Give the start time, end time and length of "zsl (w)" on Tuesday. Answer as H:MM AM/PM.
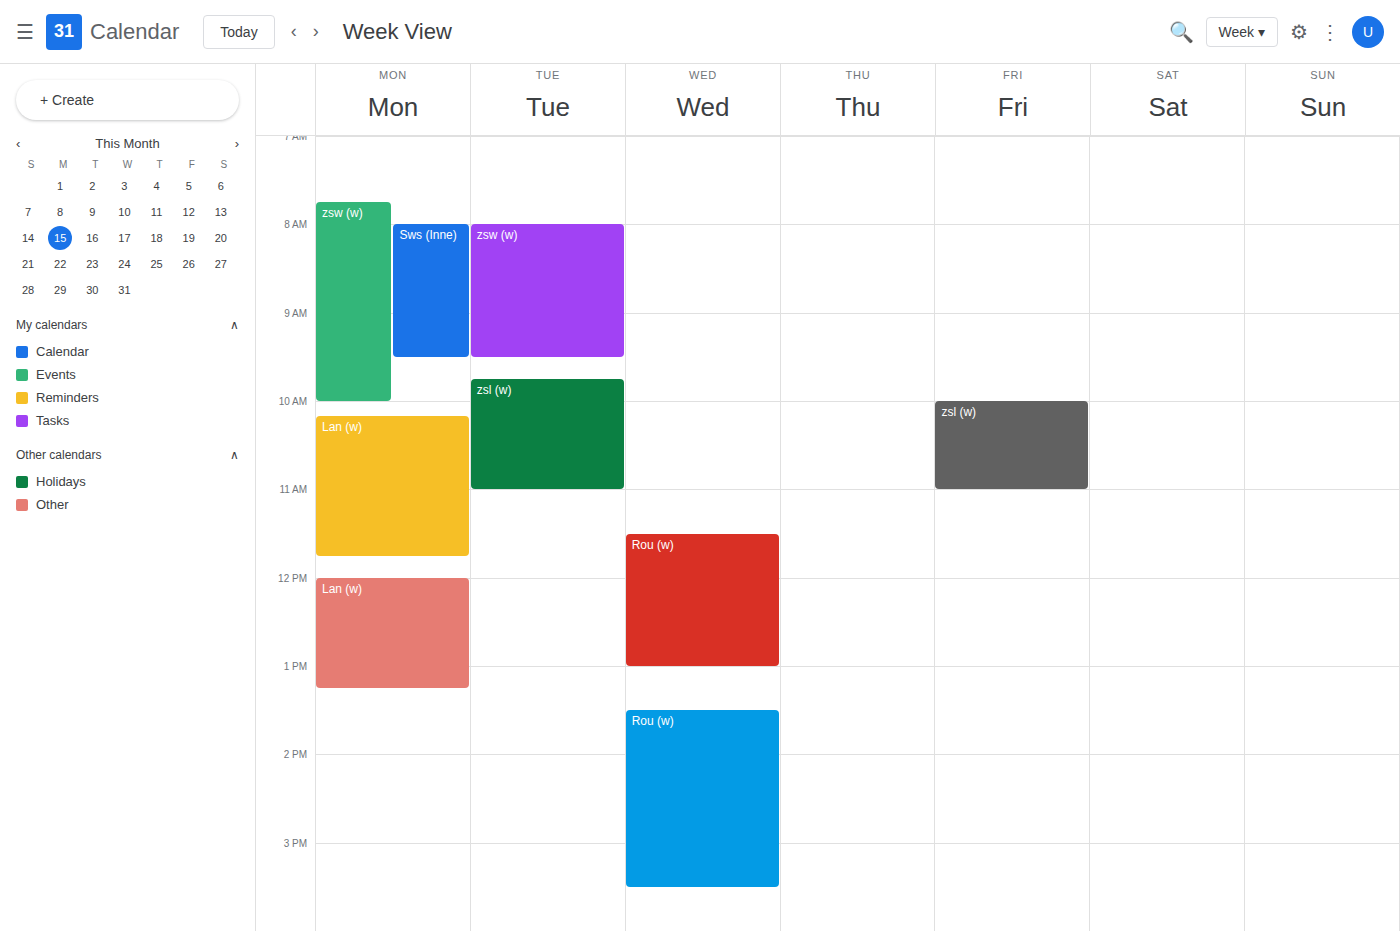
9:45 AM to 11:00 AM, 1 hour 15 minutes